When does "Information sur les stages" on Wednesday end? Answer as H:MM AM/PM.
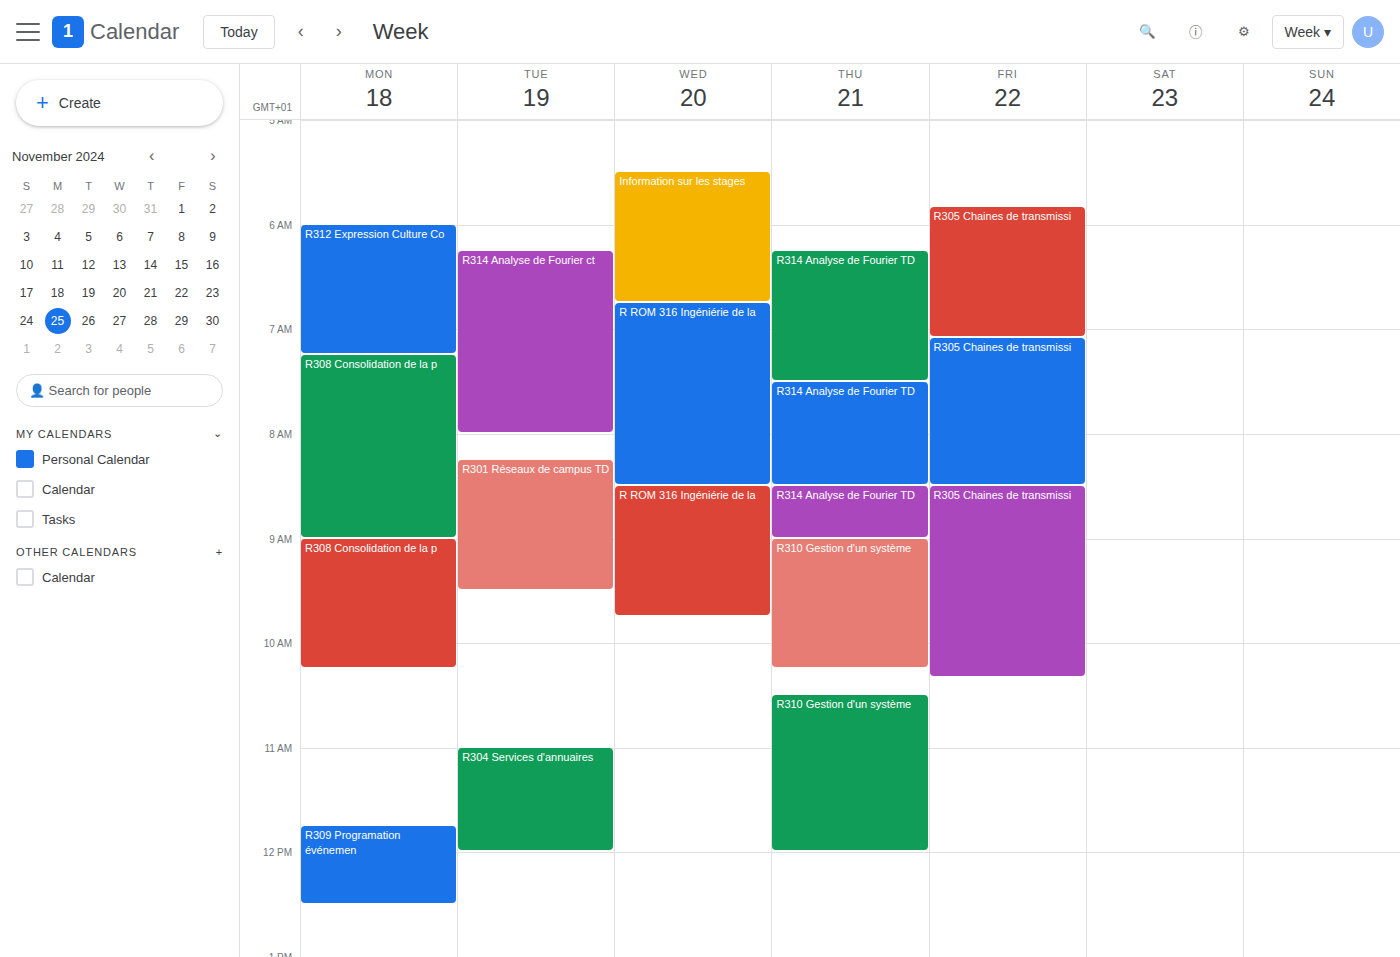
6:45 AM